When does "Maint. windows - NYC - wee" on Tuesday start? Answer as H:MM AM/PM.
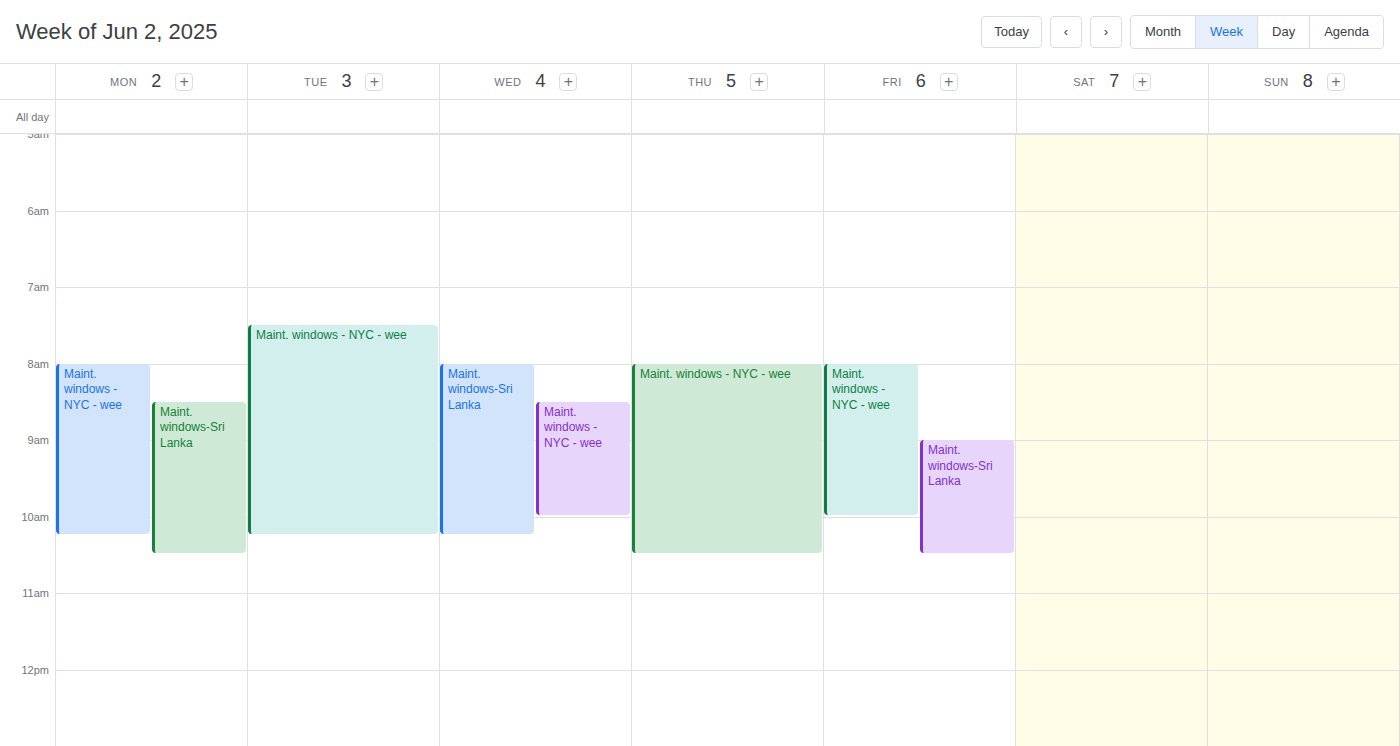
7:30 AM